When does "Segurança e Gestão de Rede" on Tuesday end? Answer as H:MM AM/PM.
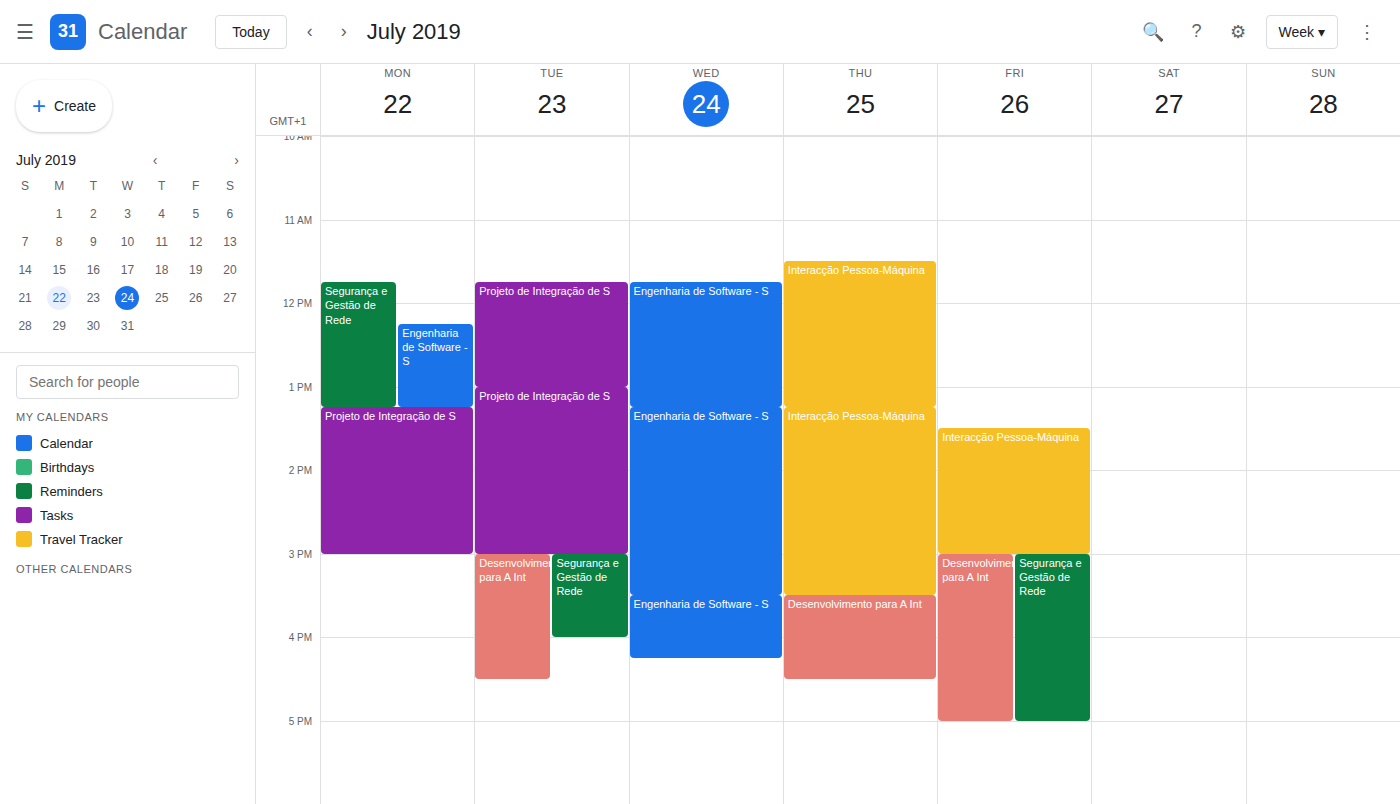
4:00 PM